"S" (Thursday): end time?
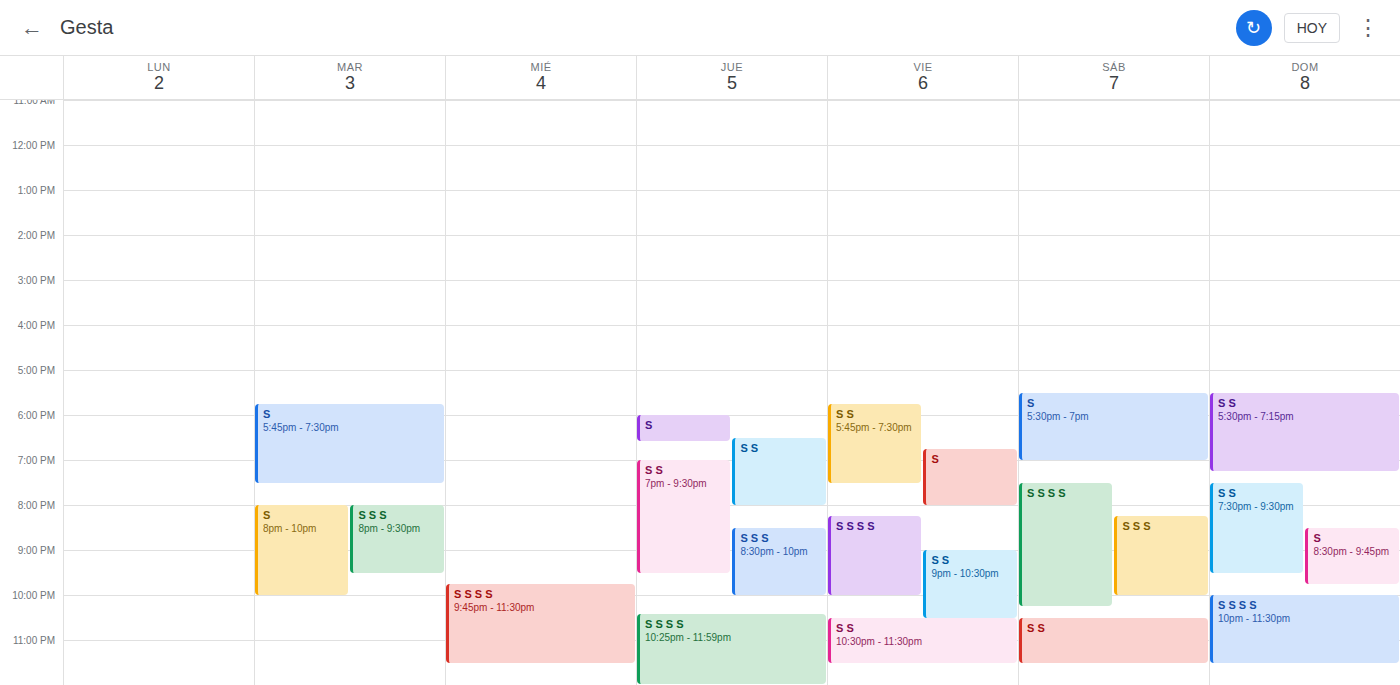
6:35 PM